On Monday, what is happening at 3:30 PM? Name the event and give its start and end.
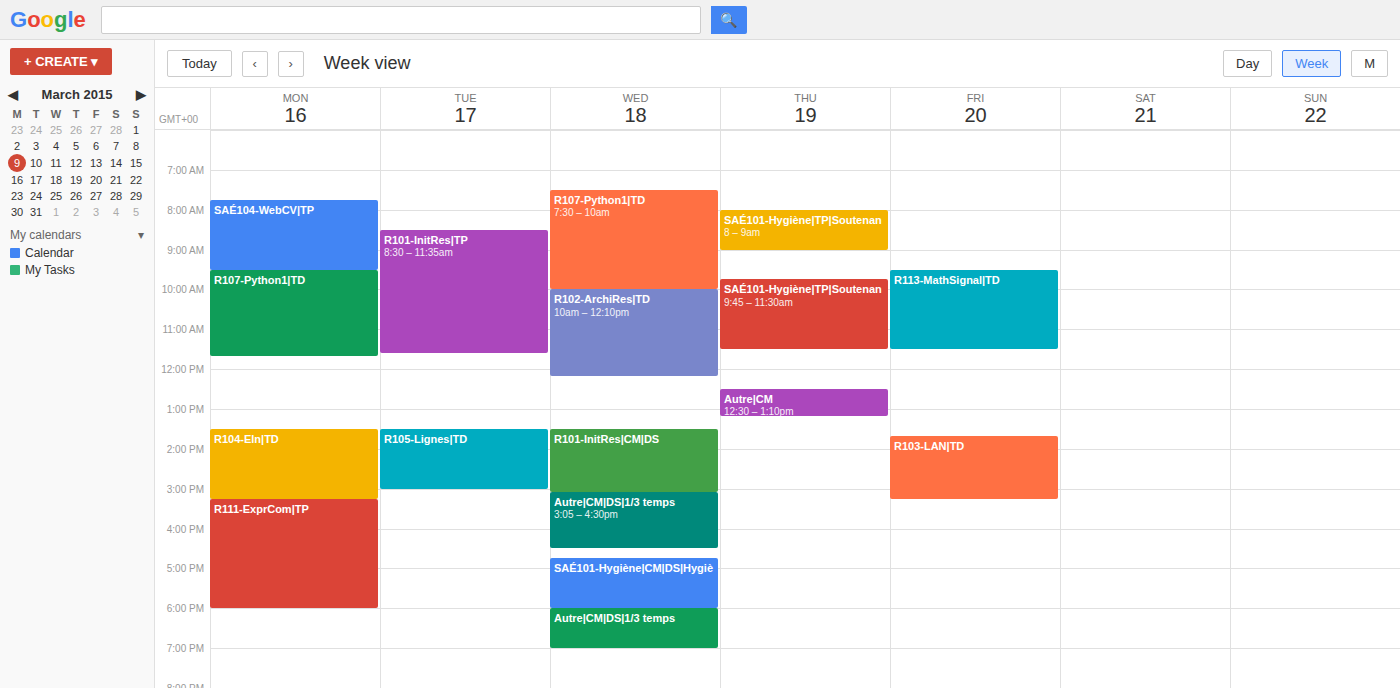
"R111-ExprCom|TP", 3:15 PM to 6:00 PM